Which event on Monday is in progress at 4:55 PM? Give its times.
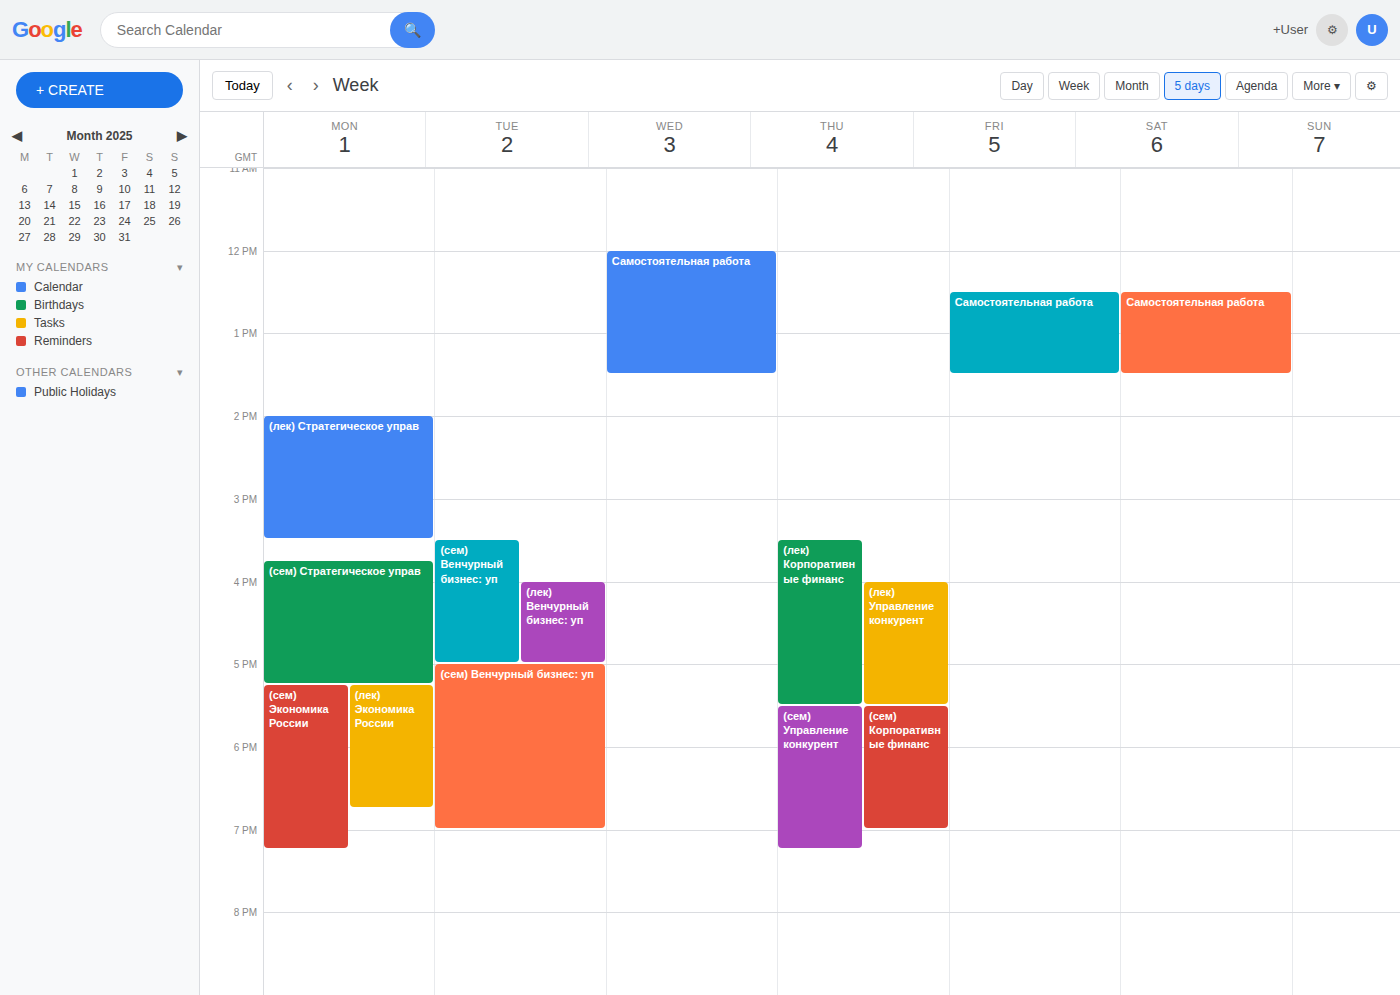
"(сем) Стратегическое управ", 3:45 PM to 5:15 PM